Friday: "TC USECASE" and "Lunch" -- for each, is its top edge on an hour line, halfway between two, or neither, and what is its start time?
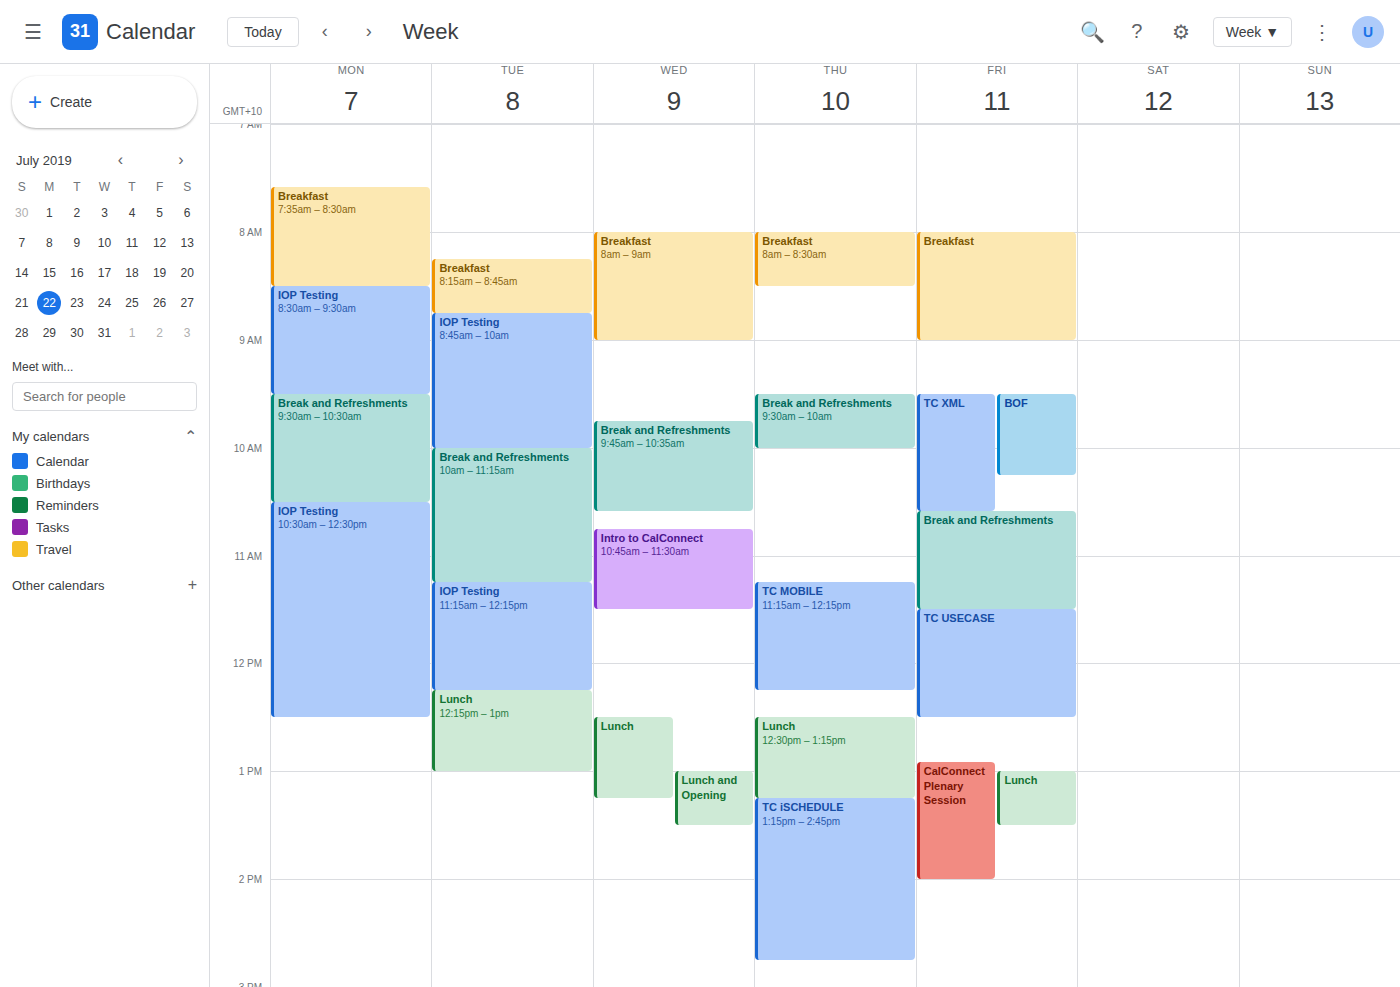
"TC USECASE": 11:30 AM, halfway between the 11 AM and 12 PM lines. "Lunch": 1:00 PM, exactly on the 1 PM line.